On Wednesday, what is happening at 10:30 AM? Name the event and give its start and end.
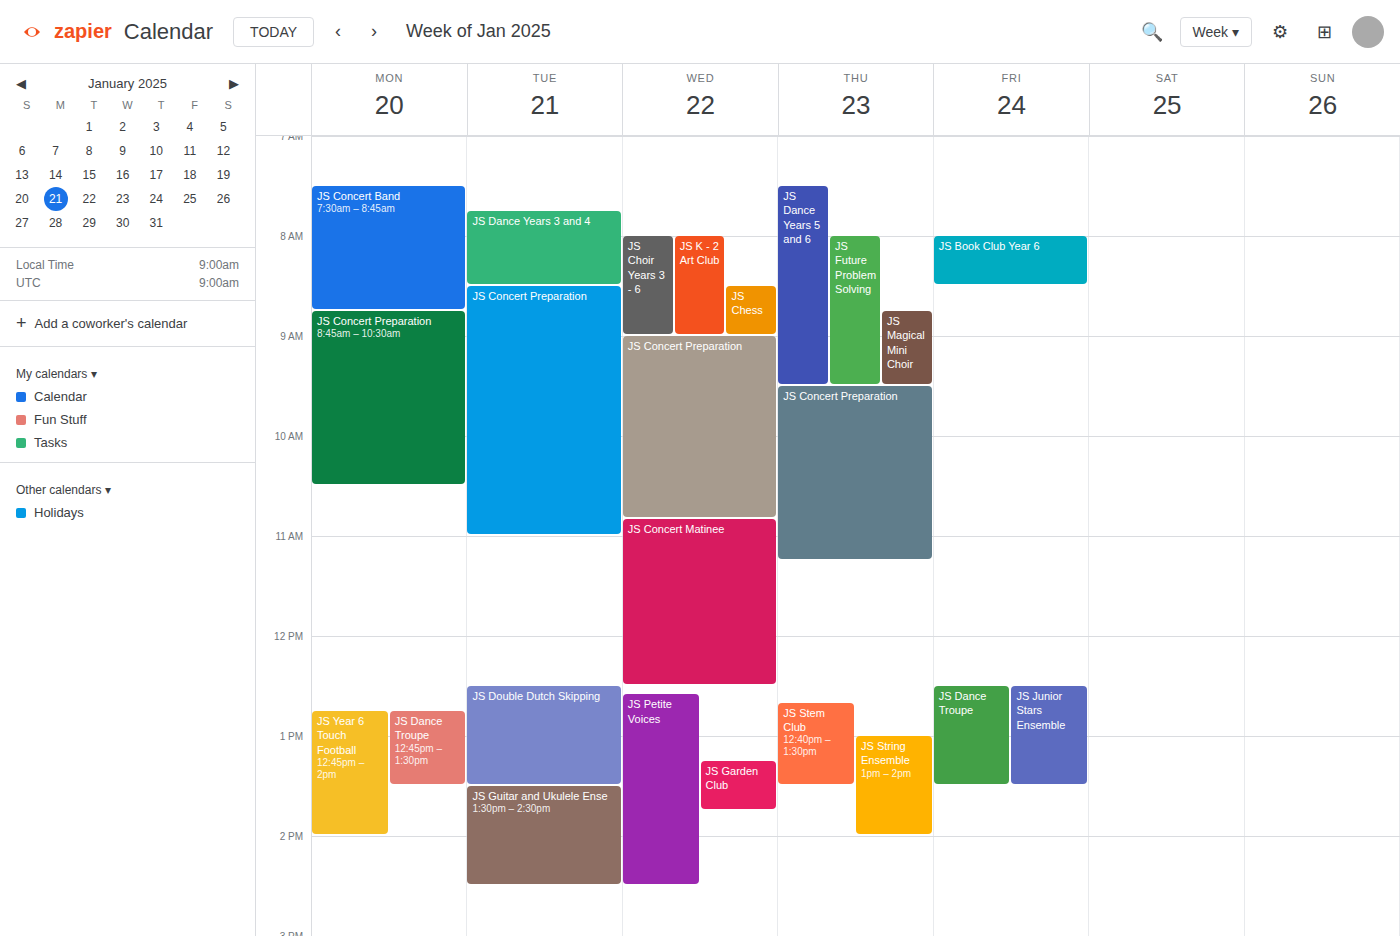
"JS Concert Preparation", 9:00 AM to 10:50 AM